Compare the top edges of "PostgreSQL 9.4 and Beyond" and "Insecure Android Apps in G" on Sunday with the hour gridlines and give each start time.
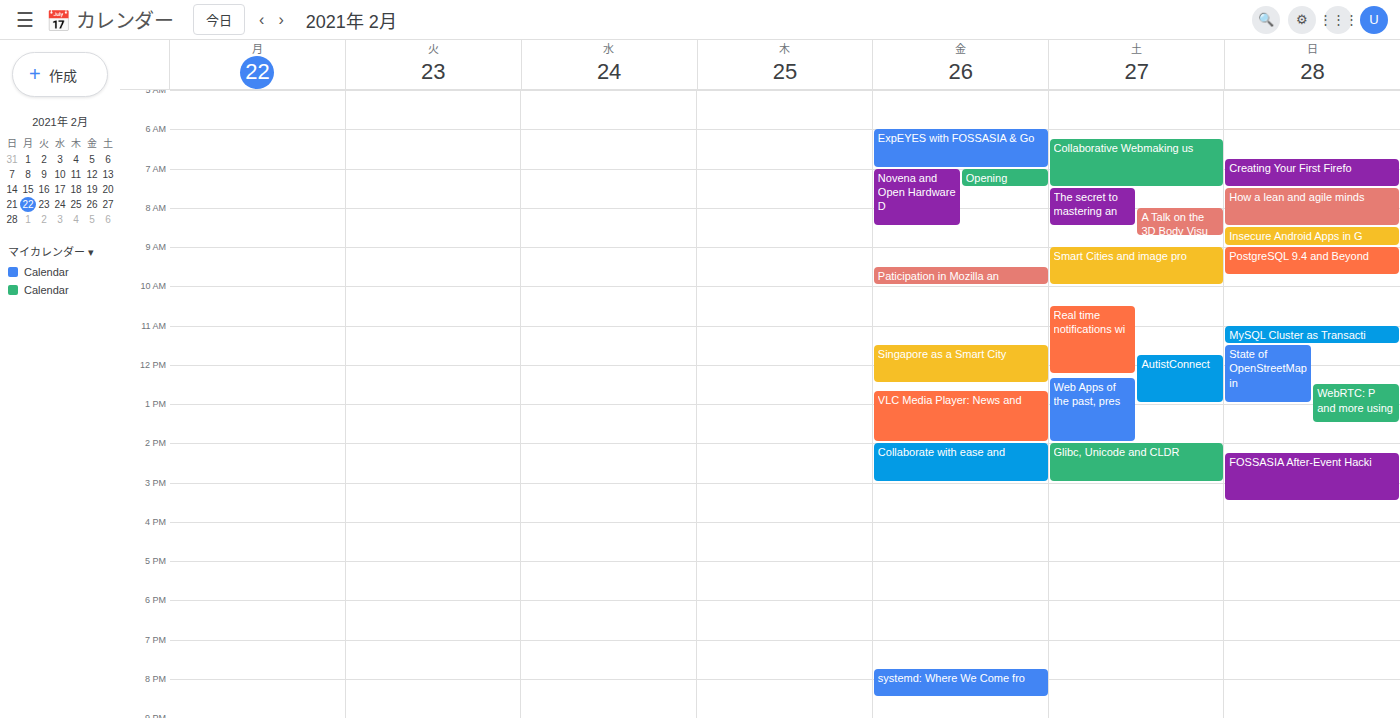
"PostgreSQL 9.4 and Beyond": 09:00, exactly on the 09:00 line. "Insecure Android Apps in G": 08:30, halfway between the 08:00 and 09:00 lines.